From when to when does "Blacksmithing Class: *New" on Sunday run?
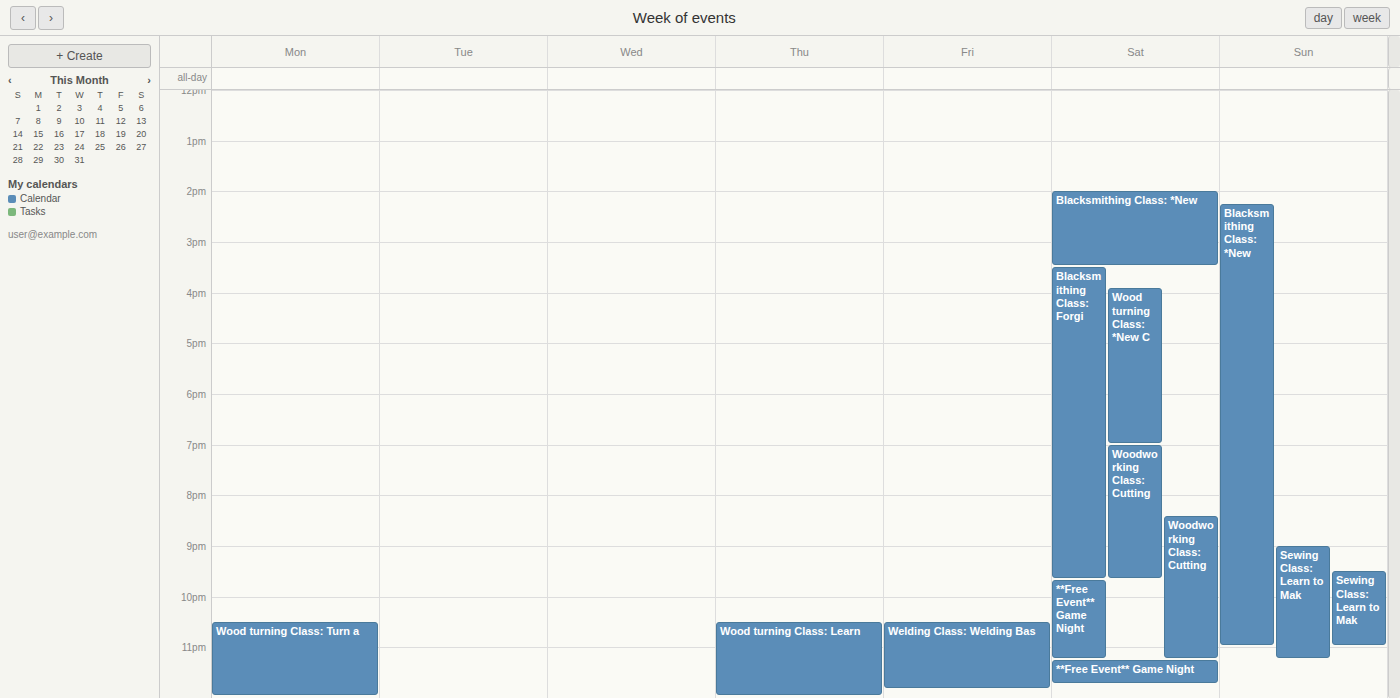
2:15 PM to 11:00 PM